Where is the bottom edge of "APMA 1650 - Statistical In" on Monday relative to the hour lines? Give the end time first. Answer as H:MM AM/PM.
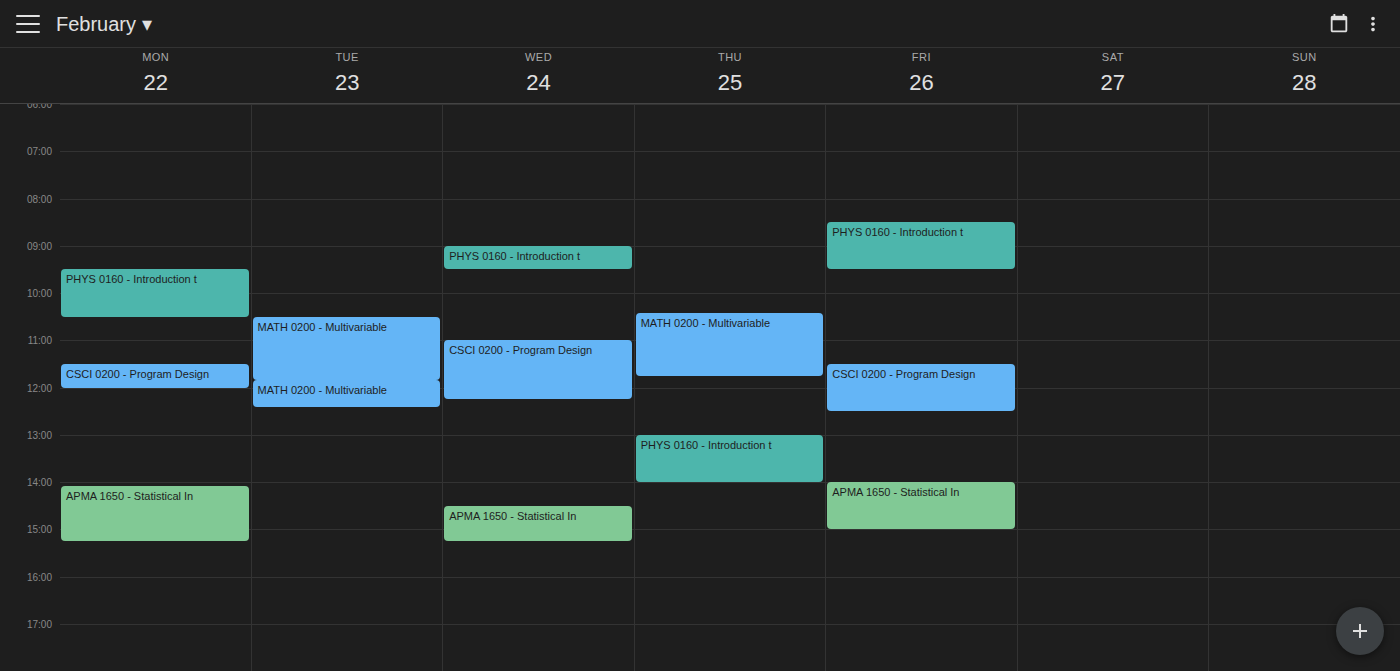
3:15 PM -- neither: a quarter of the way from the 3 PM line to the 4 PM line.